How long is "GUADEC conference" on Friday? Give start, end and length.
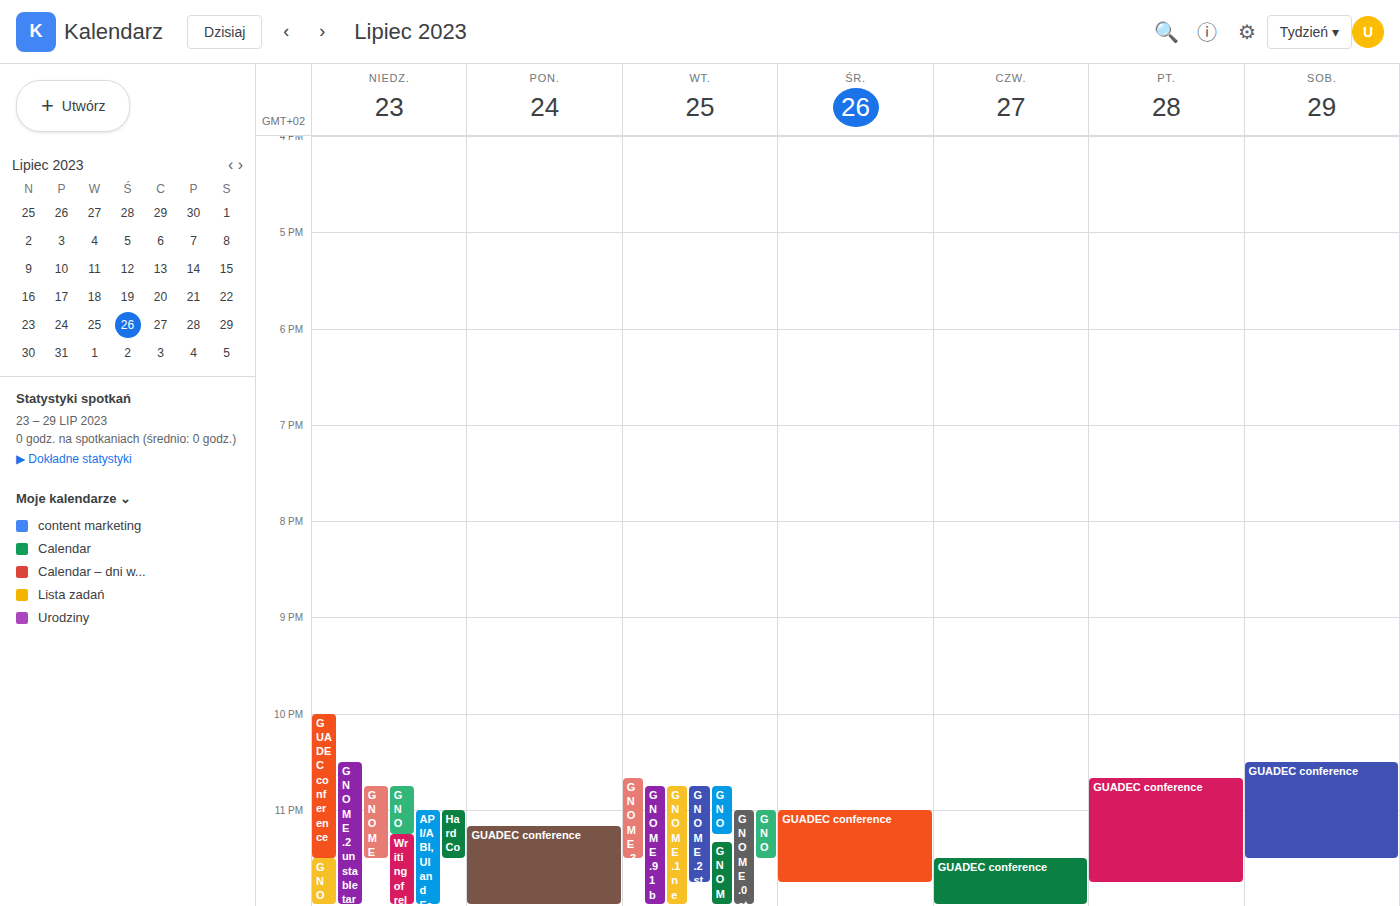
10:40 PM to 11:45 PM, 1 hour 5 minutes